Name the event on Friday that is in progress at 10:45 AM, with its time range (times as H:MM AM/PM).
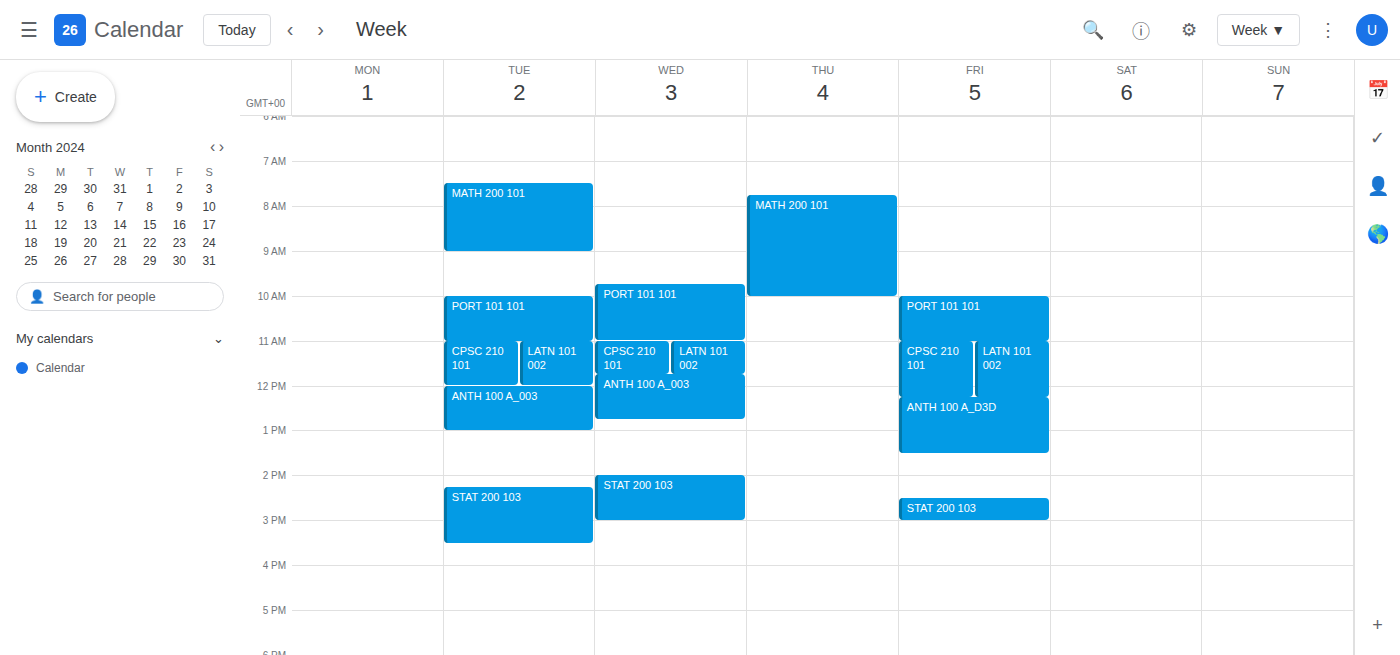
"PORT 101 101", 10:00 AM to 11:00 AM